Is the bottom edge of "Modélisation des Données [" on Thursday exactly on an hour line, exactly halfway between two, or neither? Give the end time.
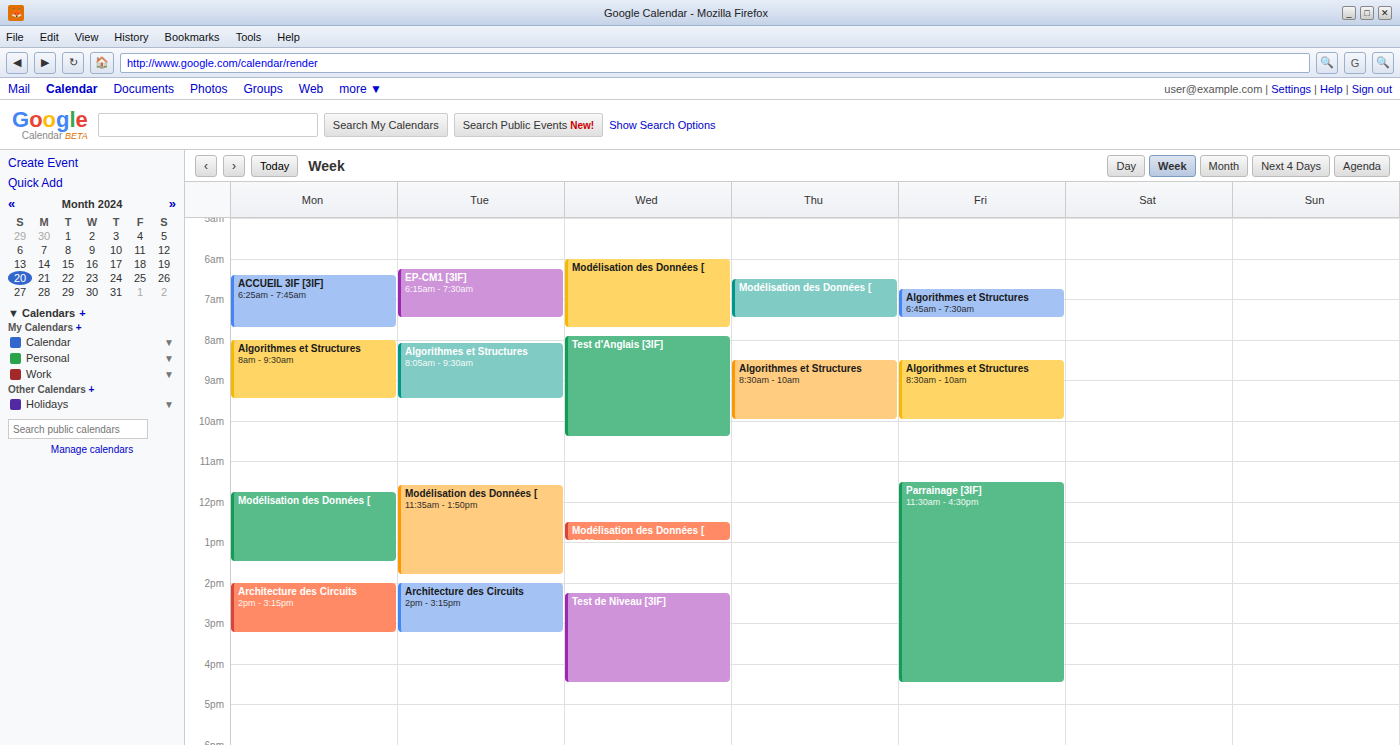
7:30 AM -- halfway between the 7 AM and 8 AM lines.